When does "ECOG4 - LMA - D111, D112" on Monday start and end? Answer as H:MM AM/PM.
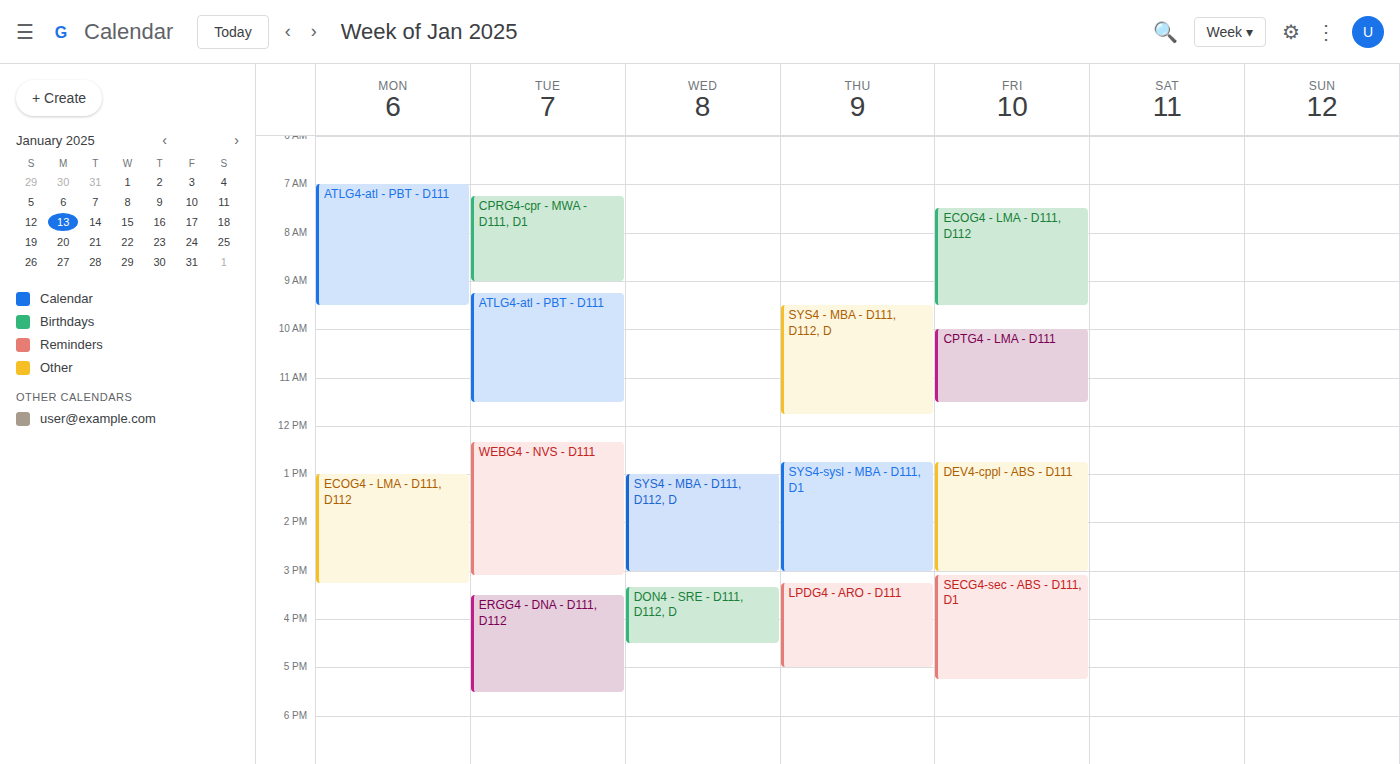
1:00 PM to 3:15 PM